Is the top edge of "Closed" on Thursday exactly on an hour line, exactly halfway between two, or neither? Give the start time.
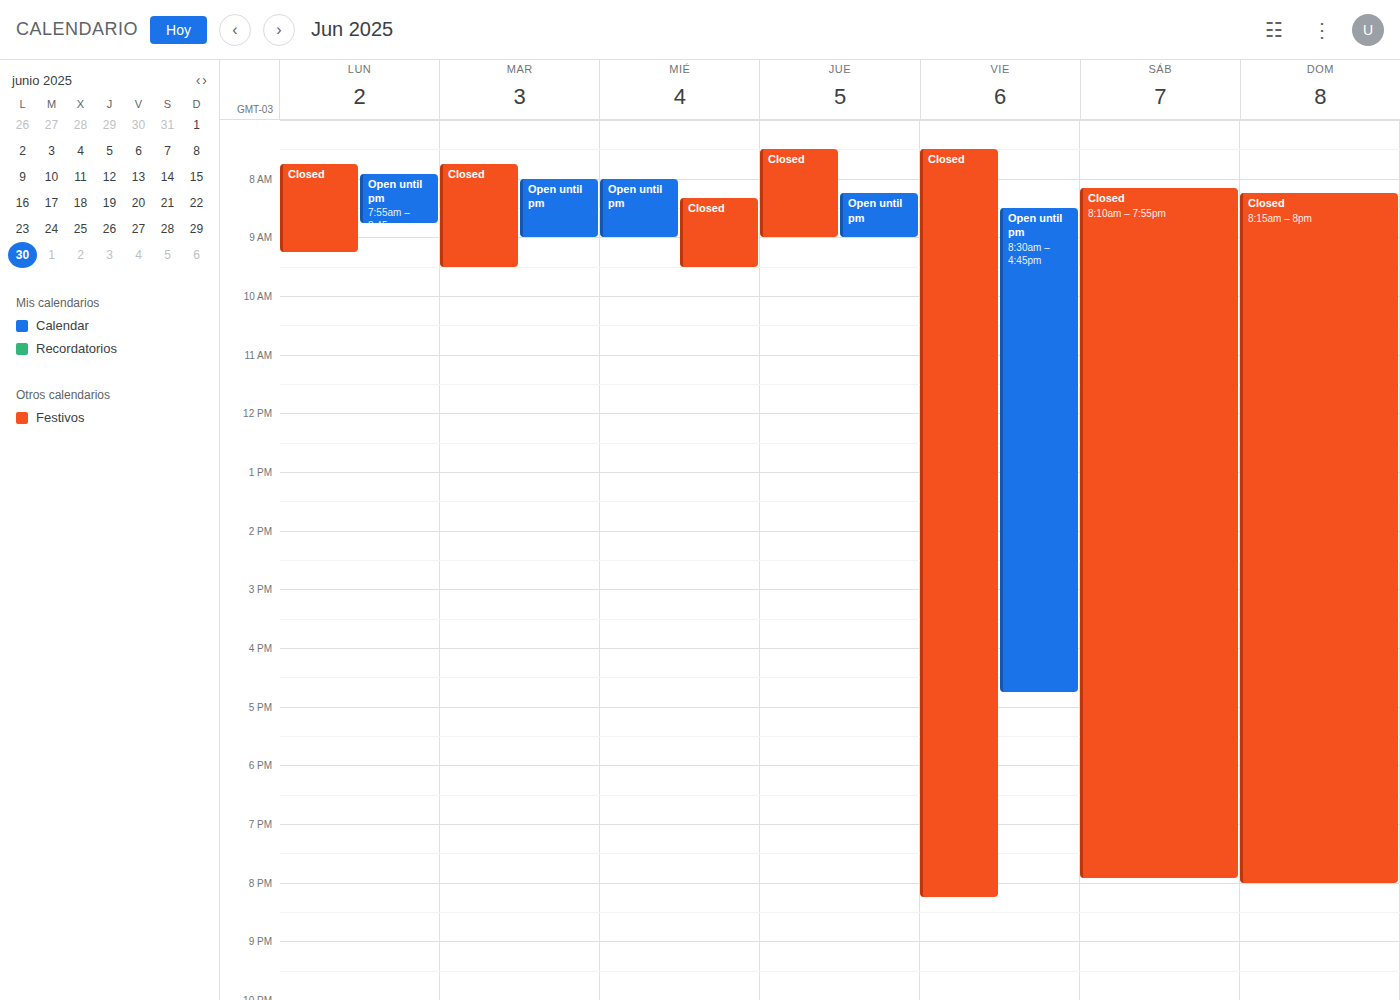
7:30 AM -- halfway between the 7 AM and 8 AM lines.